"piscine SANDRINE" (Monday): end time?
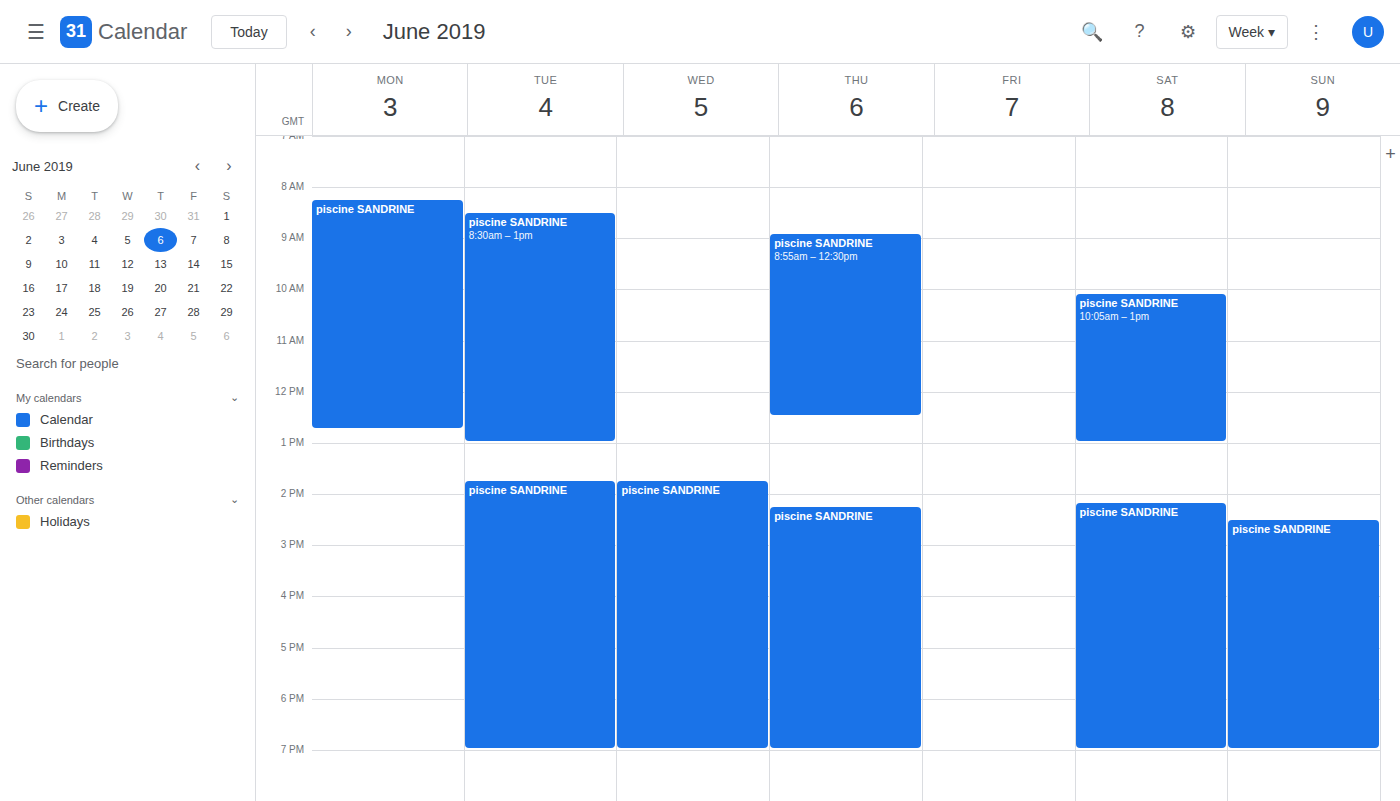
12:45 PM